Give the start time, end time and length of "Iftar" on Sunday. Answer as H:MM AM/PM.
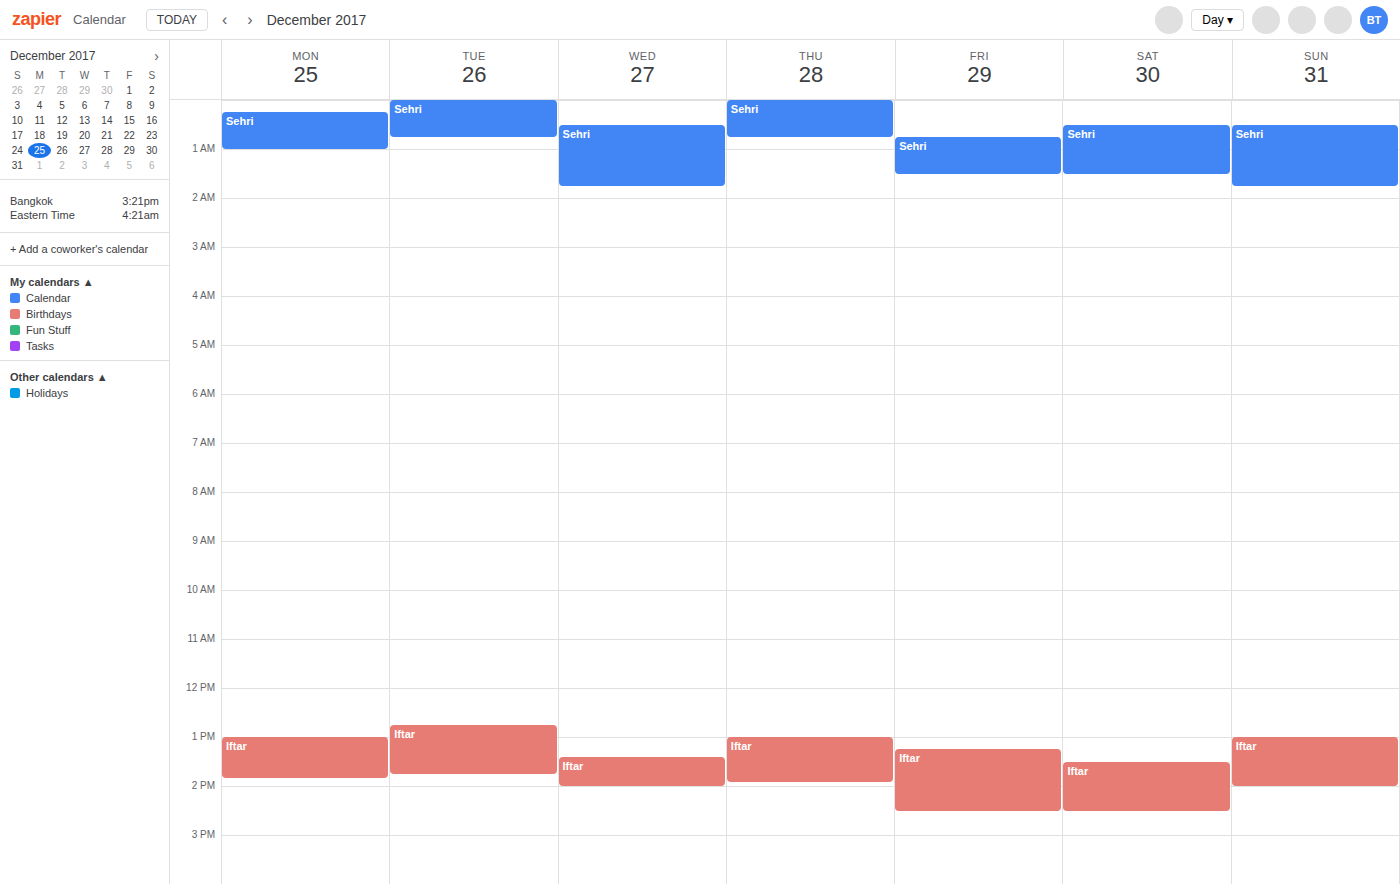
1:00 PM to 2:00 PM, 1 hour